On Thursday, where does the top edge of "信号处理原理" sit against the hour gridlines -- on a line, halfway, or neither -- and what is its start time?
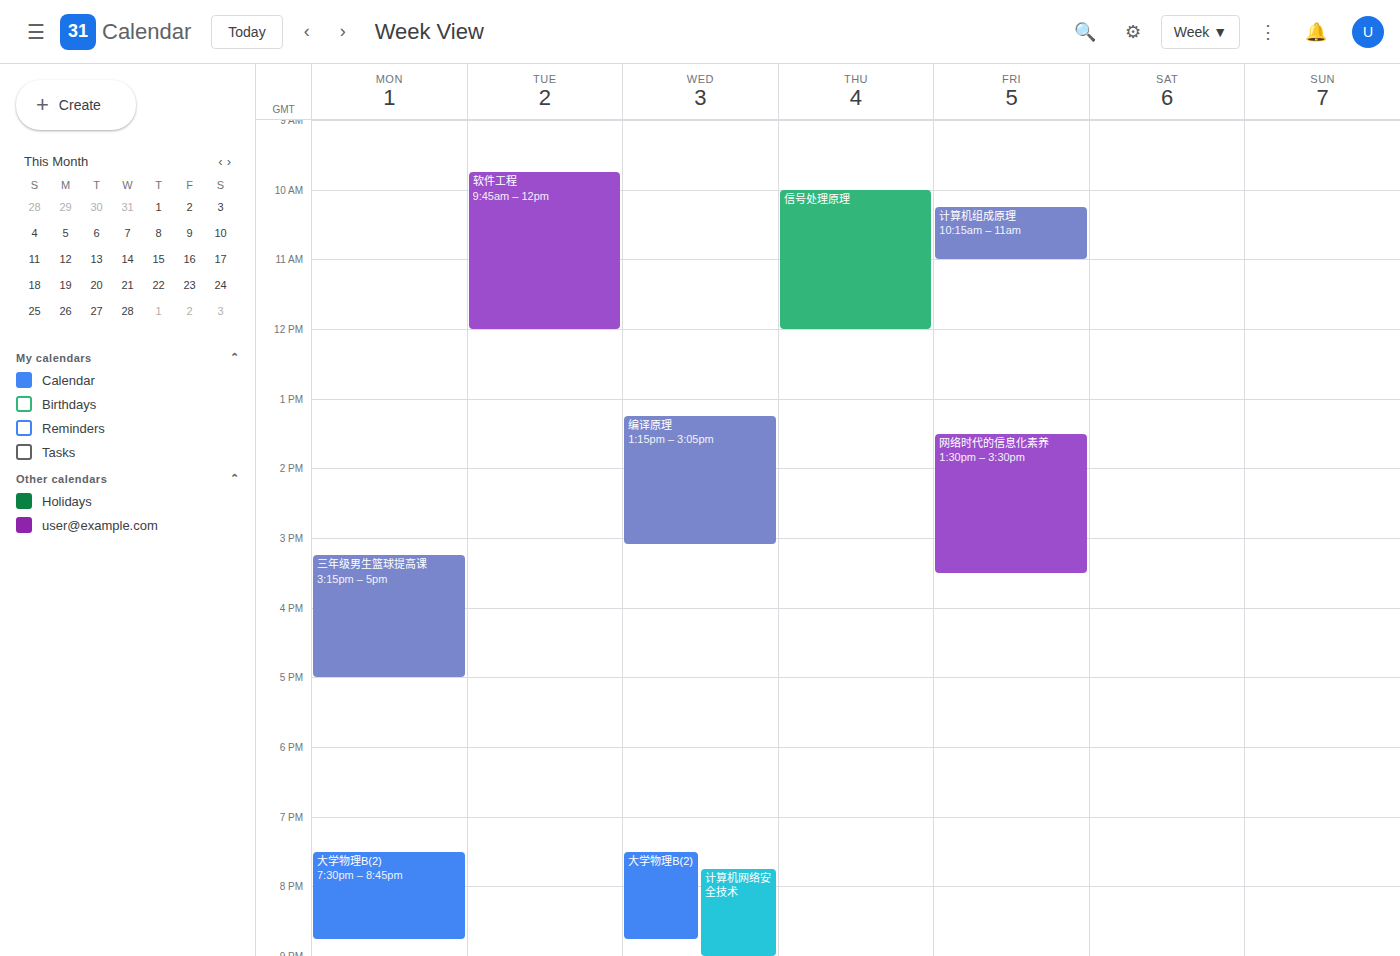
10:00 AM -- exactly on the 10 AM line.